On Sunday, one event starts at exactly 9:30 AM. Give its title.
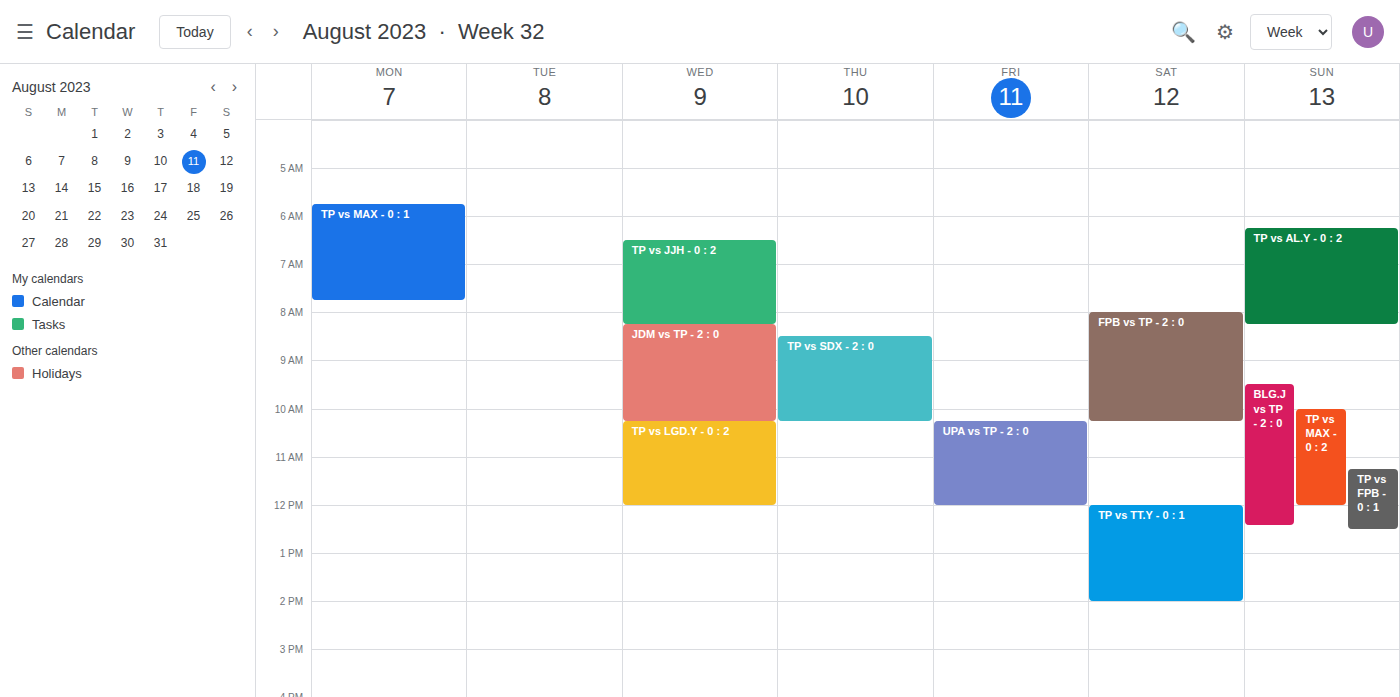
"BLG.J vs TP - 2 : 0"